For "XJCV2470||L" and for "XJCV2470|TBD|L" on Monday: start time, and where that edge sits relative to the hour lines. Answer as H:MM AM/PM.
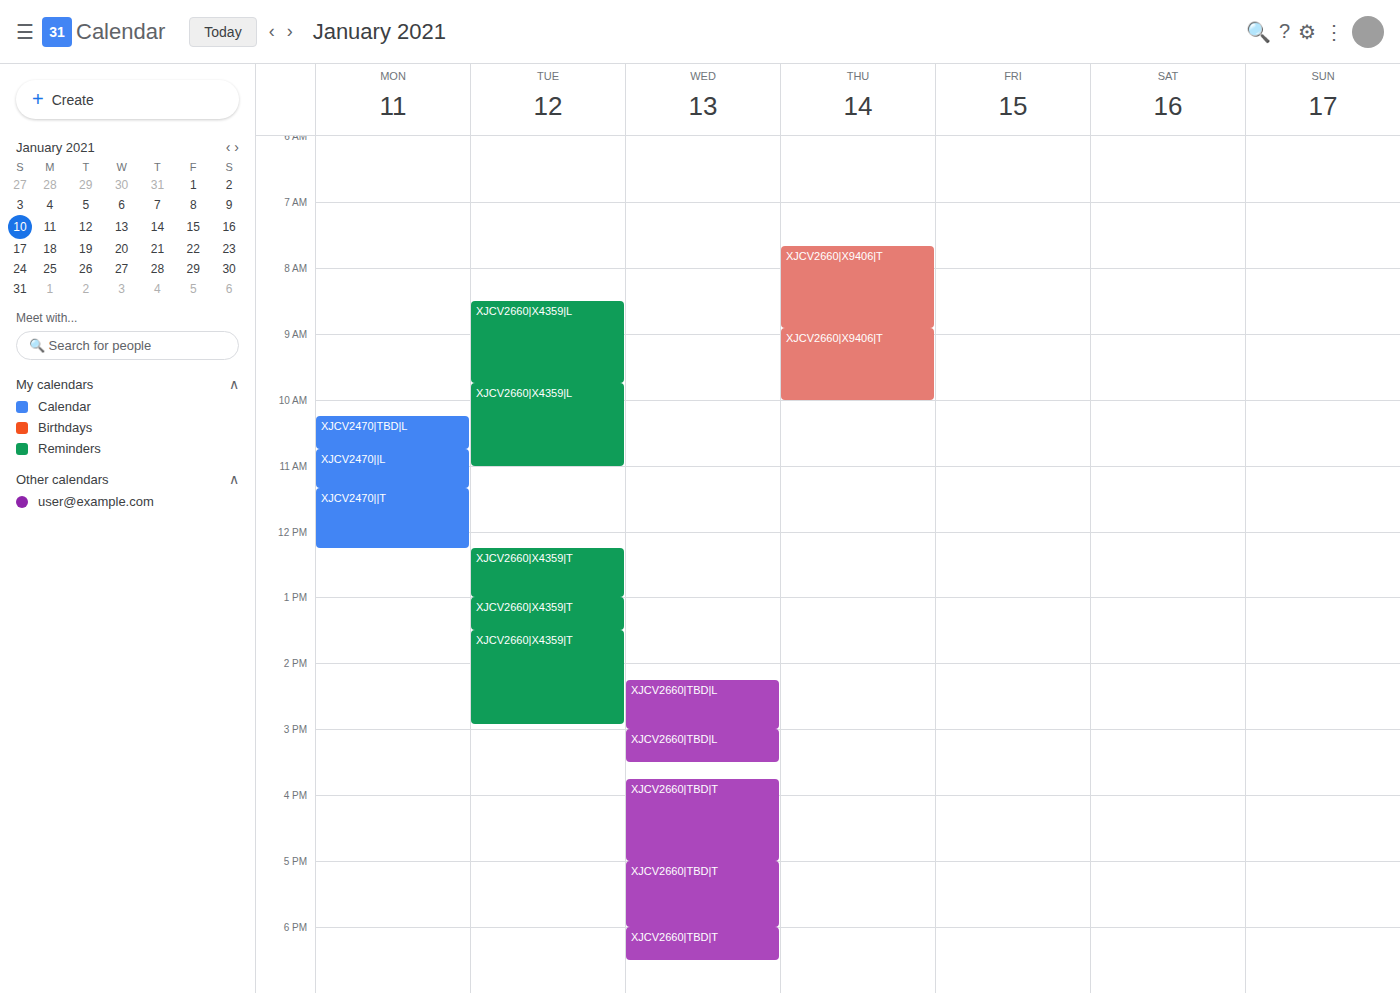
"XJCV2470||L": 10:45 AM, neither: three quarters of the way from the 10 AM line to the 11 AM line. "XJCV2470|TBD|L": 10:15 AM, neither: a quarter of the way from the 10 AM line to the 11 AM line.